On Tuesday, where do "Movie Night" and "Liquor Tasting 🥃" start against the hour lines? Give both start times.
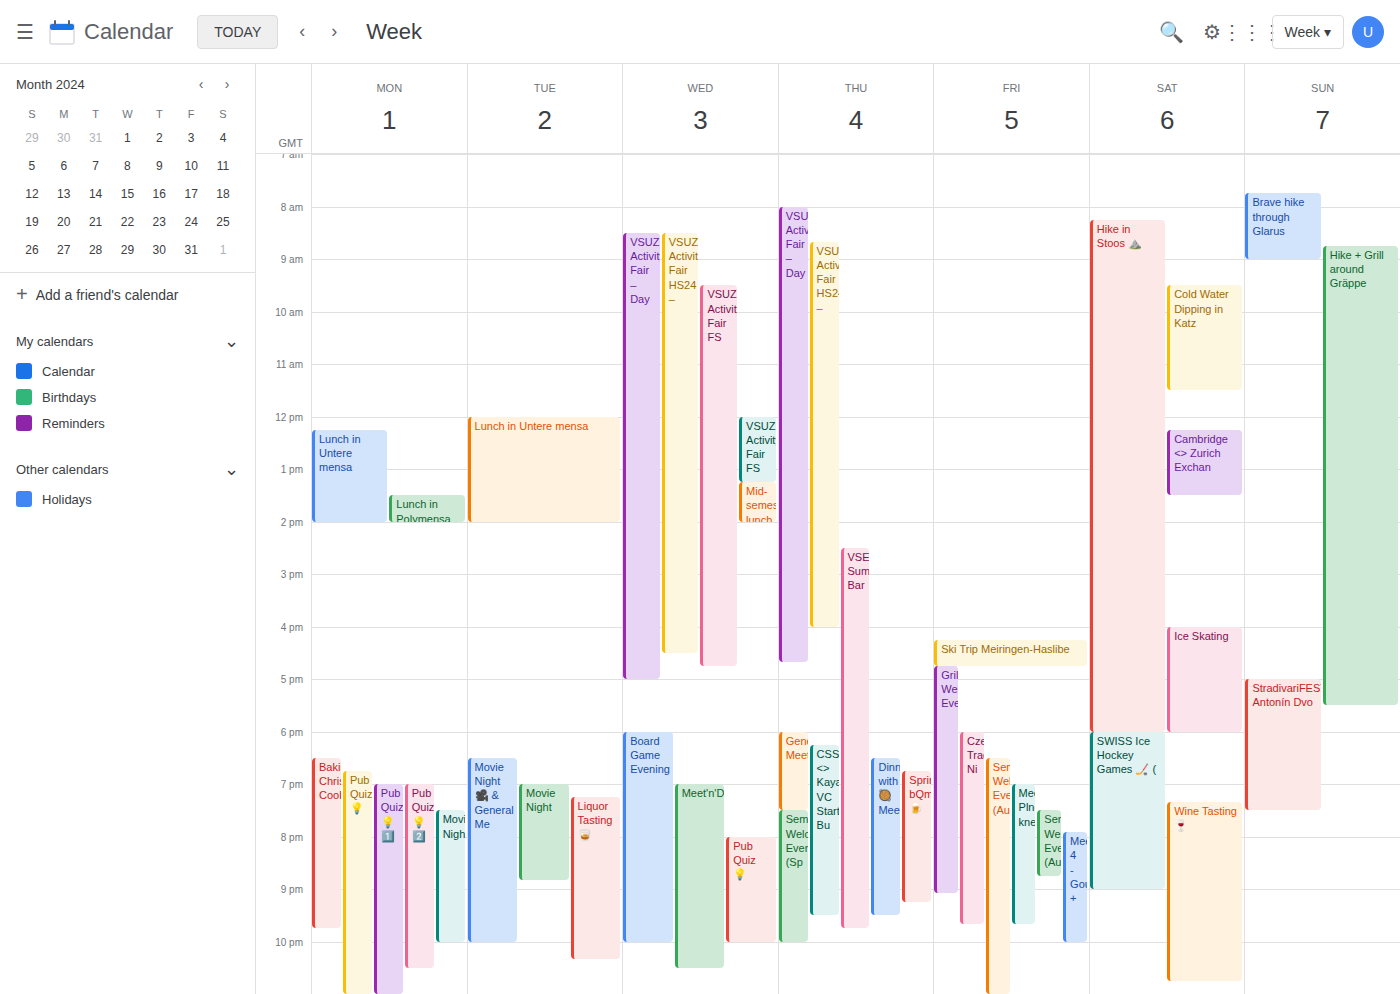
"Movie Night": 7:00 PM, exactly on the 7 PM line. "Liquor Tasting 🥃": 7:15 PM, neither: a quarter of the way from the 7 PM line to the 8 PM line.